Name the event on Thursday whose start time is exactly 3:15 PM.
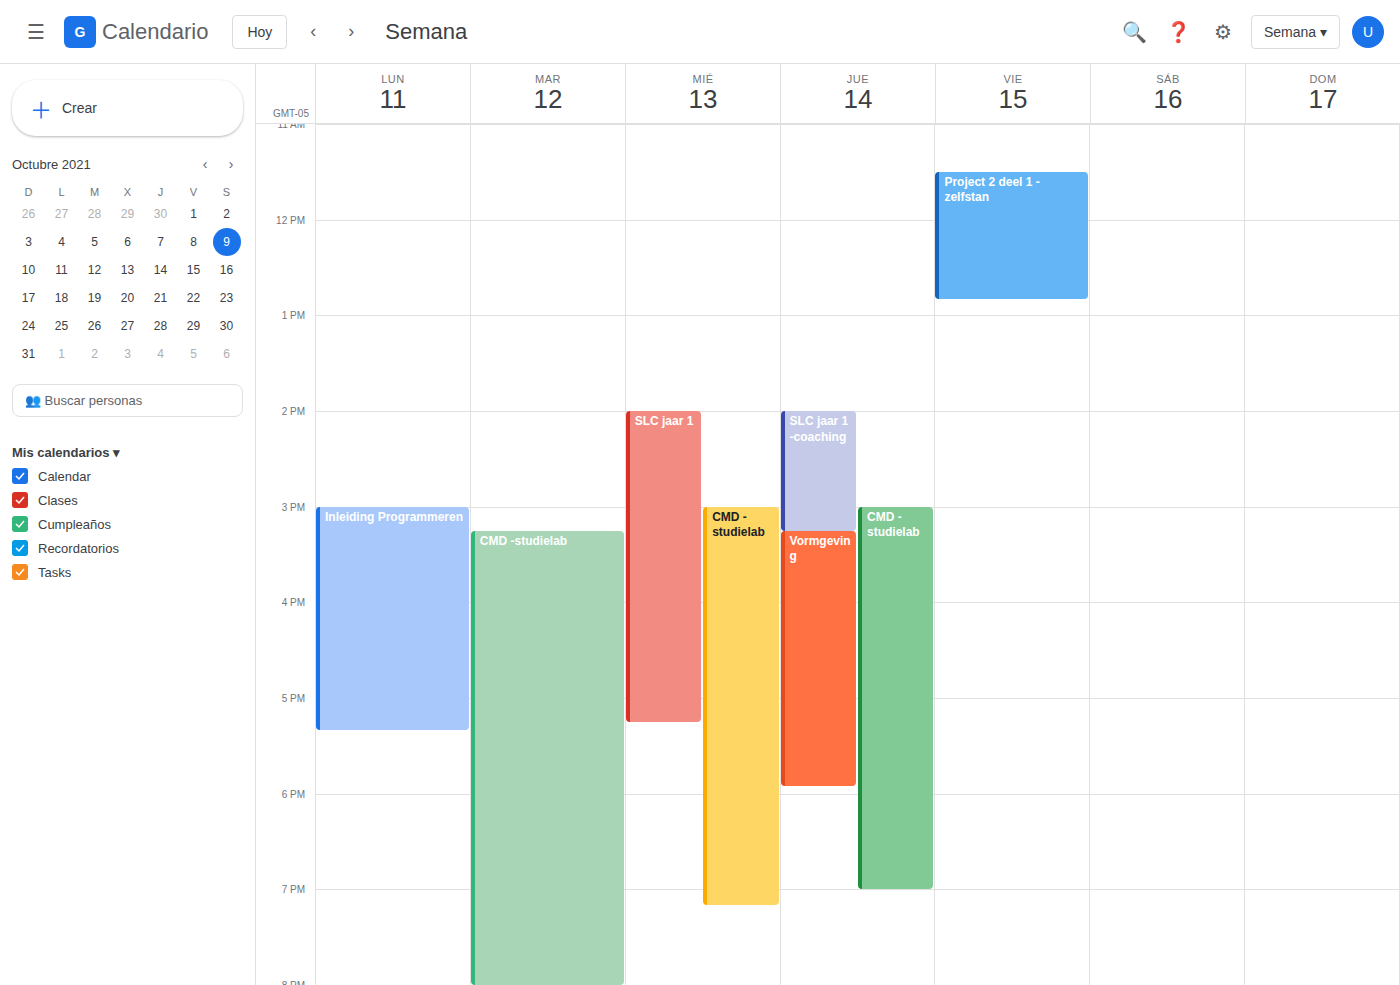
"Vormgeving"